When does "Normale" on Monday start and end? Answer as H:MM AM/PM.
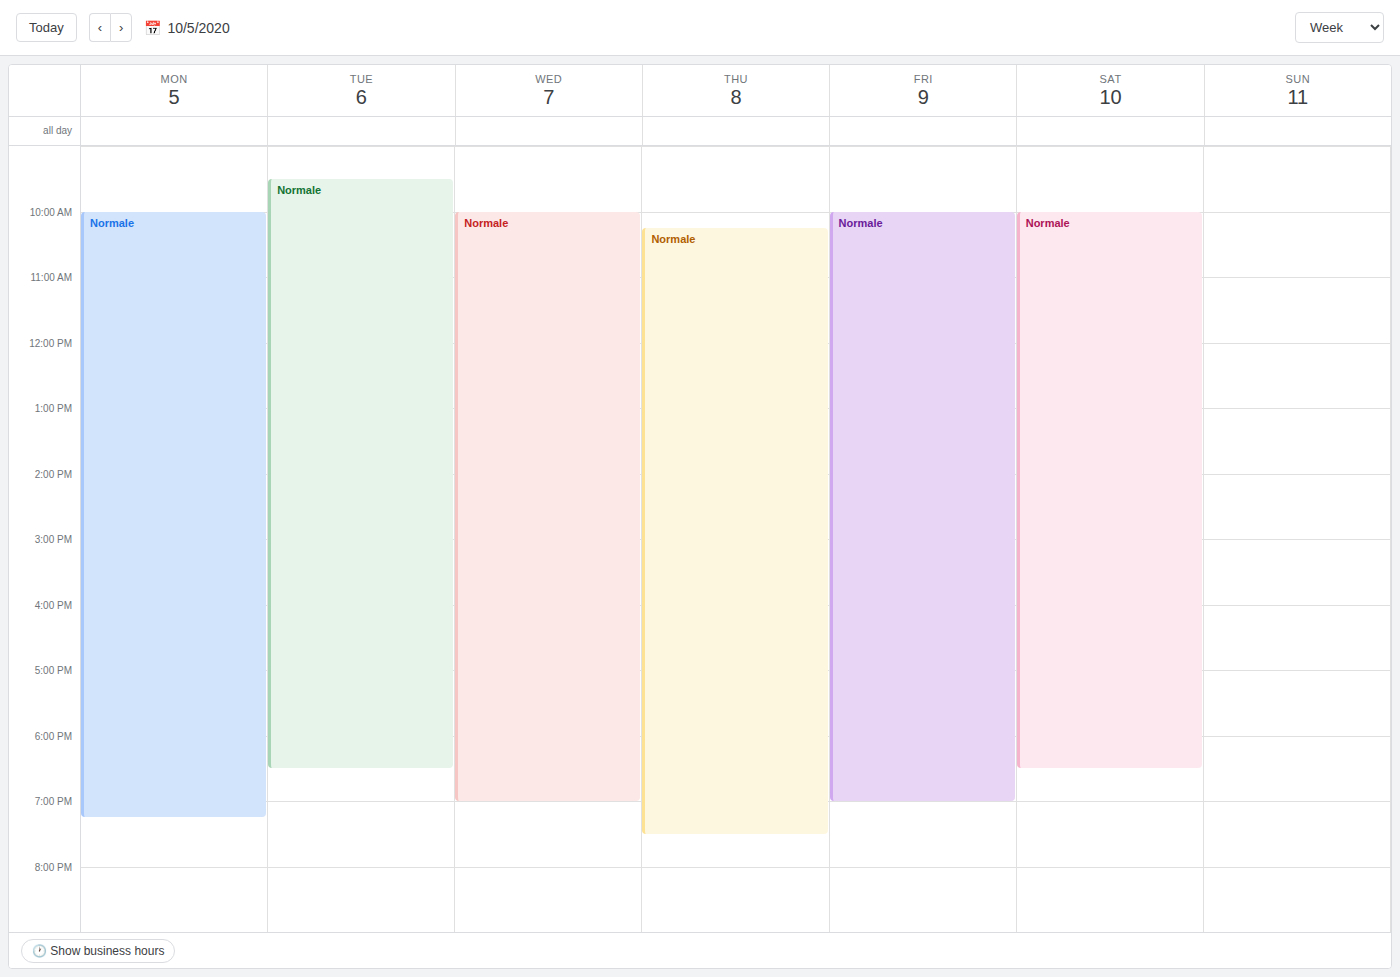
10:00 AM to 7:15 PM